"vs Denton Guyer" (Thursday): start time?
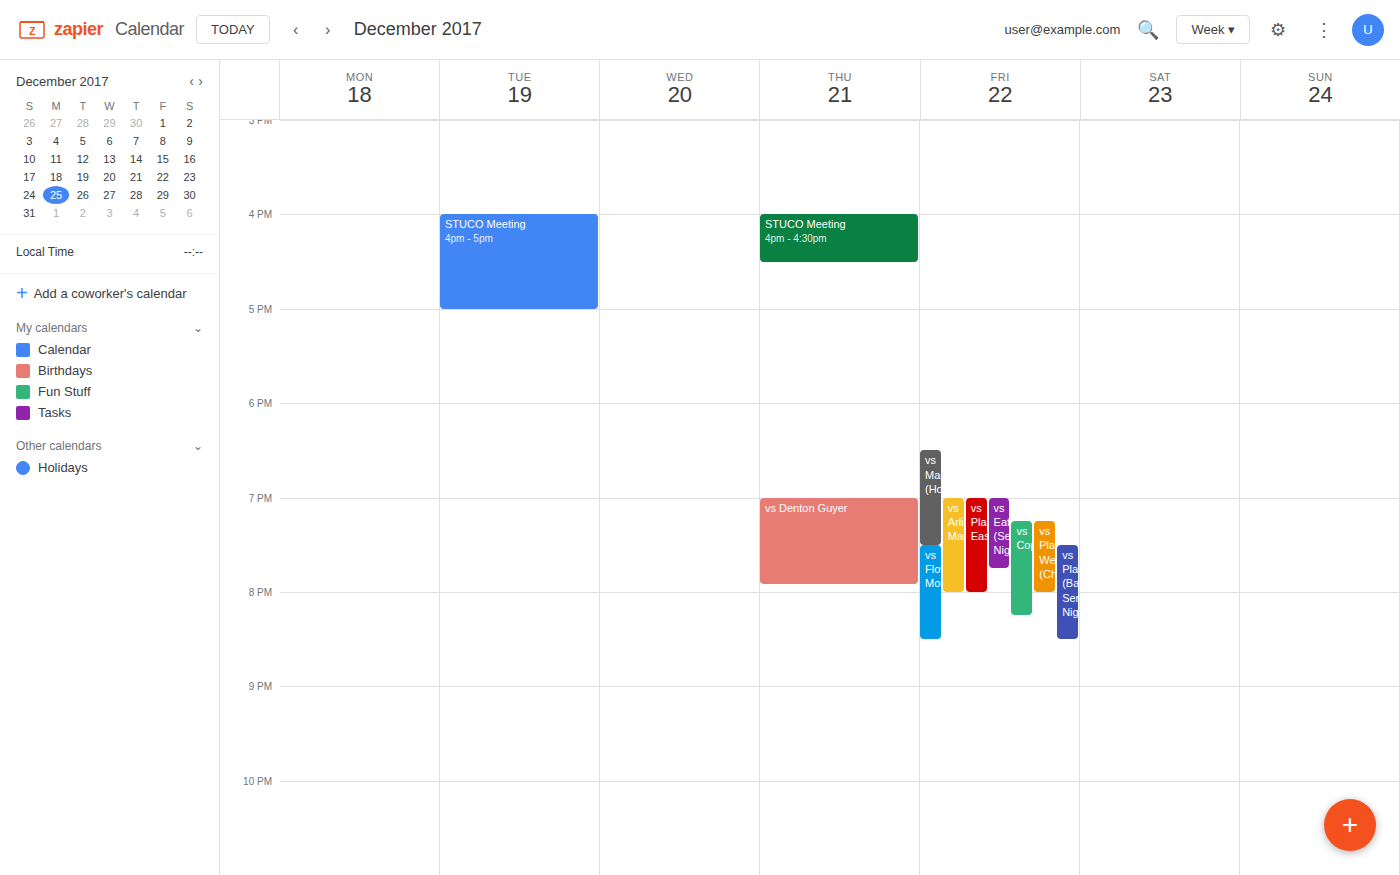
7:00 PM